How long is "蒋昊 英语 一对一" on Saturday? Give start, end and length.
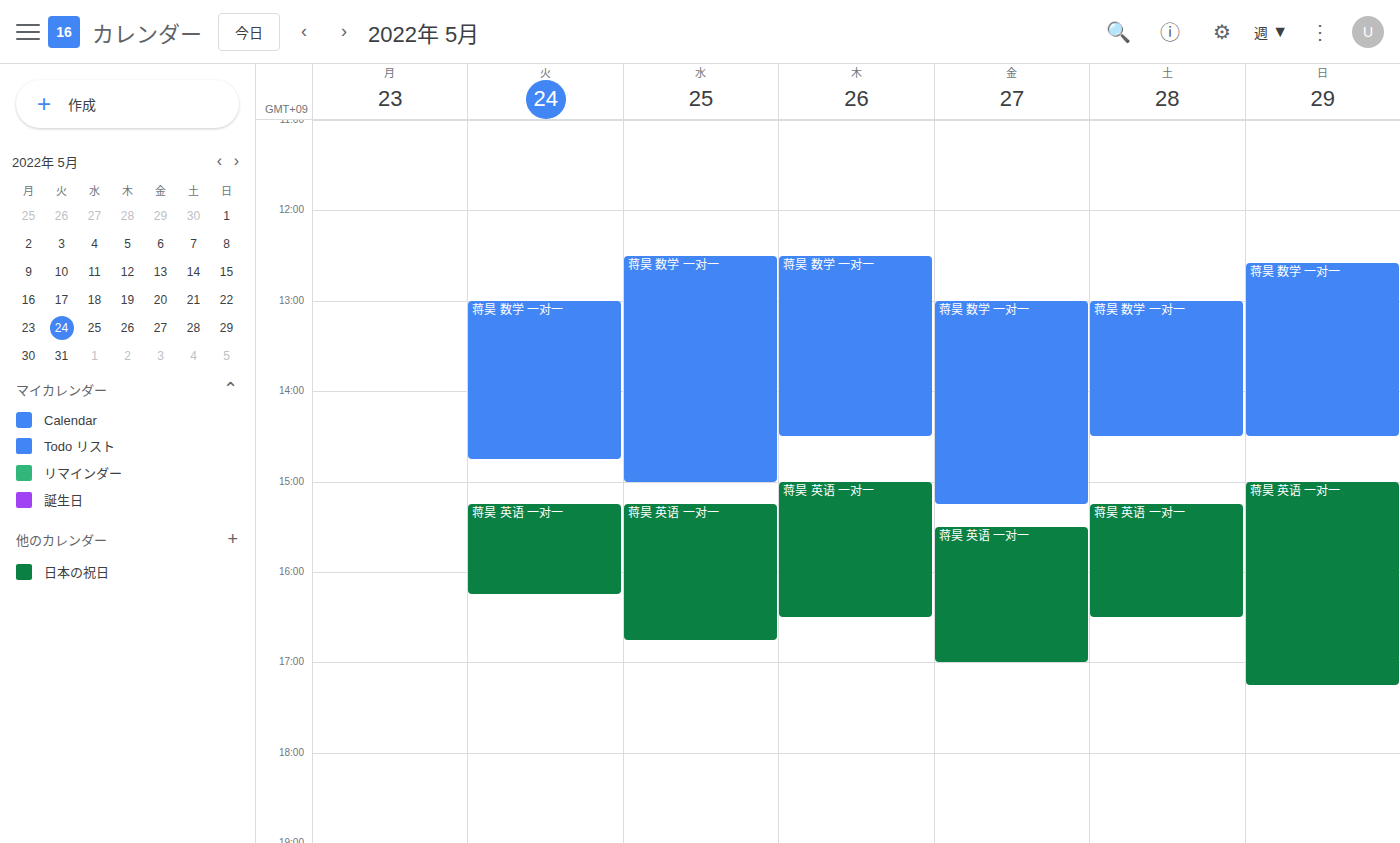
3:15 PM to 4:30 PM, 1 hour 15 minutes